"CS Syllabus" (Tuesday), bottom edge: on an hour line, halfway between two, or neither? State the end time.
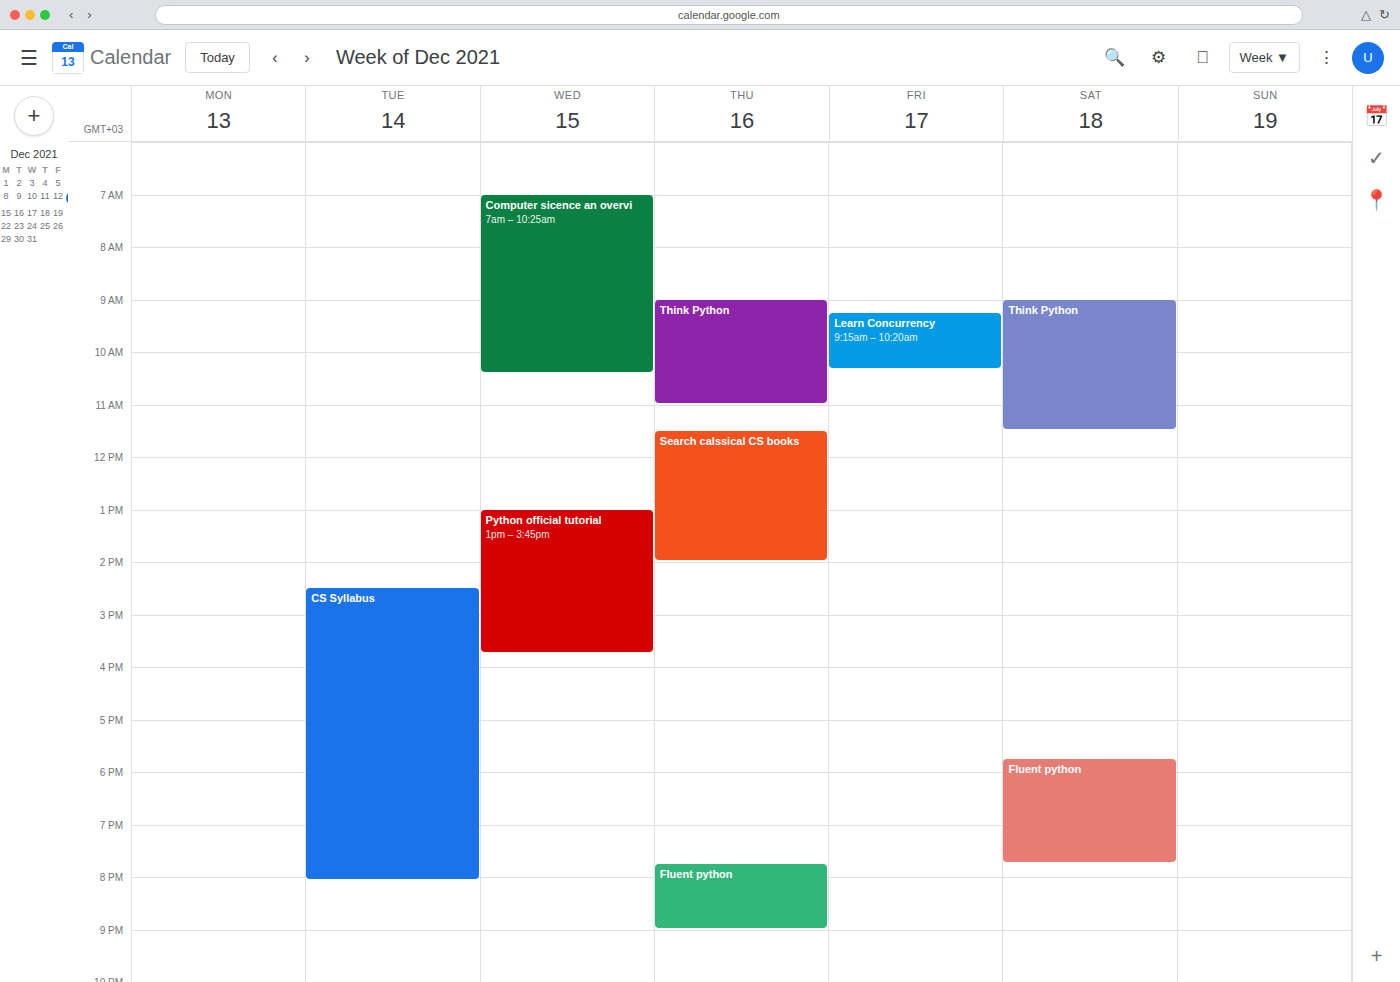
8:05 PM -- neither: 5 minutes below the 8 PM line and 55 minutes above the 9 PM line.